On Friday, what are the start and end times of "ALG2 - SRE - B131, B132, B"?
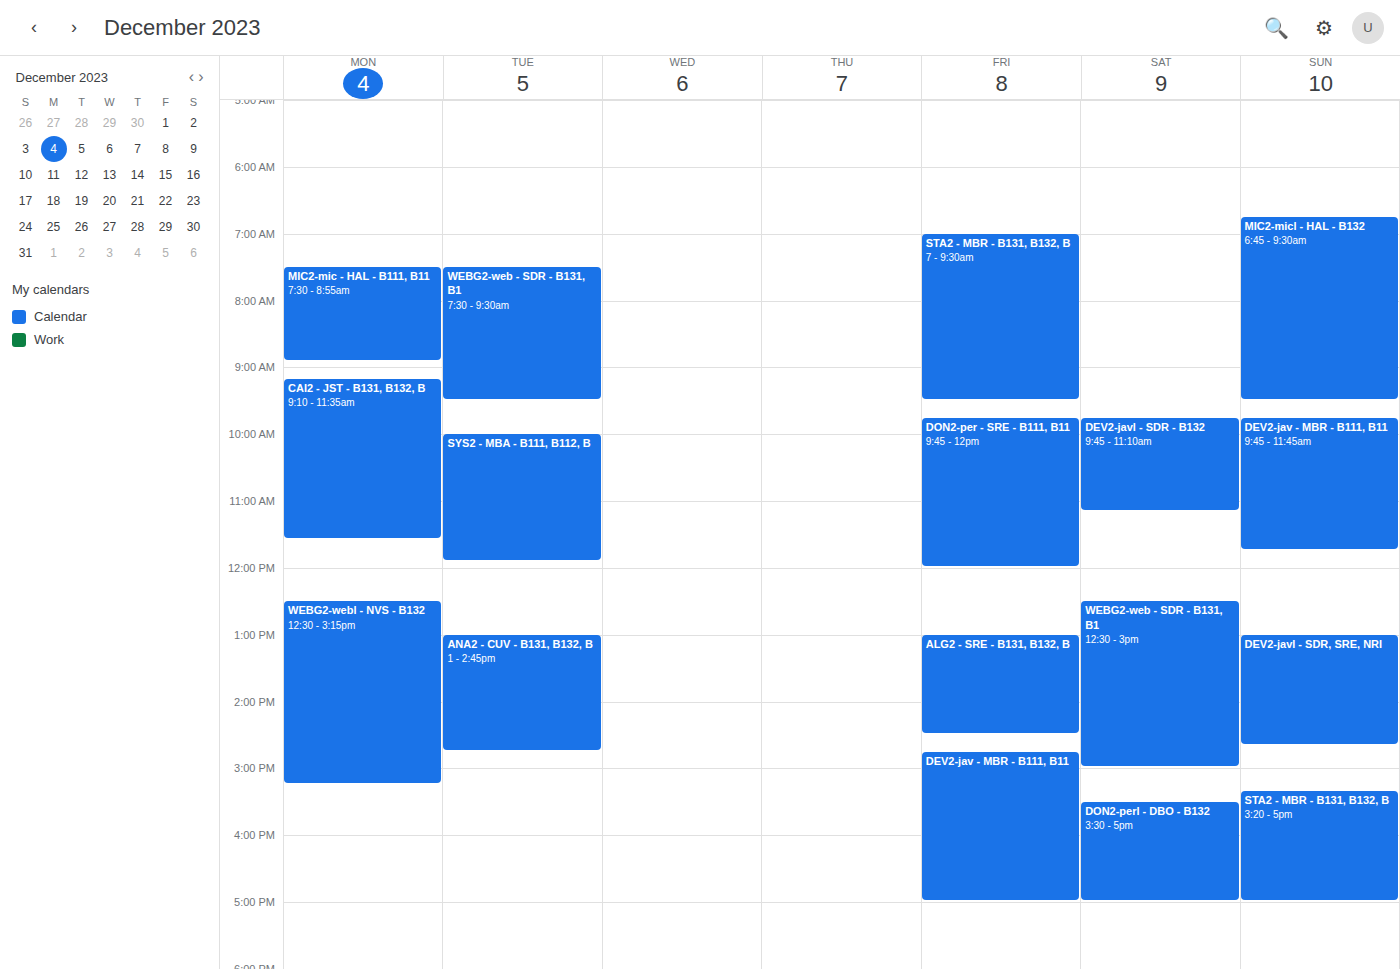
1:00 PM to 2:30 PM